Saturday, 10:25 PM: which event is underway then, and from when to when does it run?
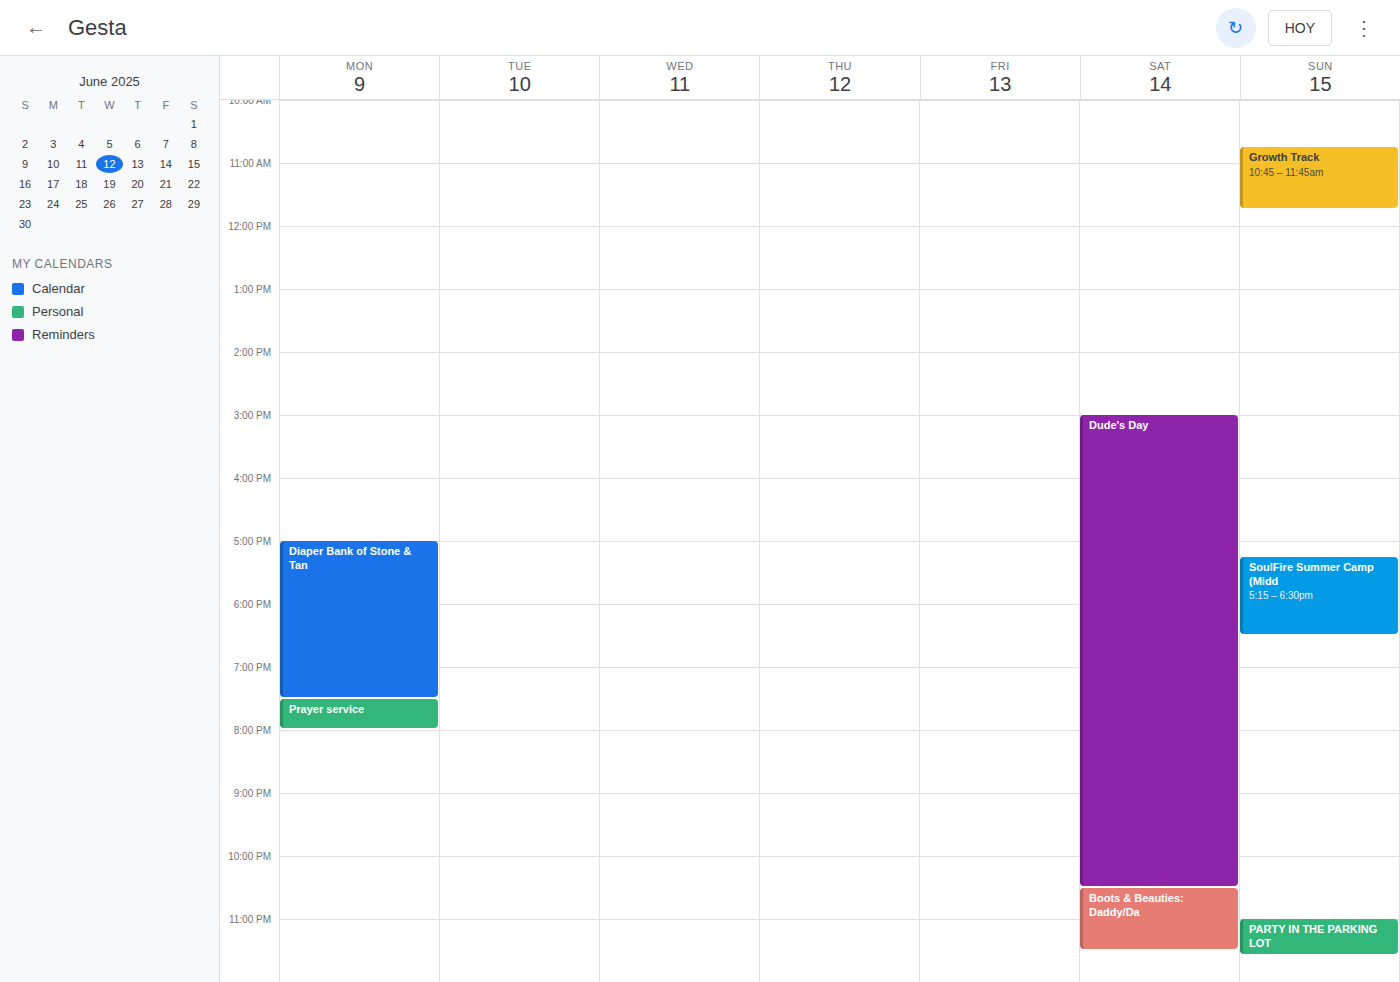
"Dude's Day", 3:00 PM to 10:30 PM